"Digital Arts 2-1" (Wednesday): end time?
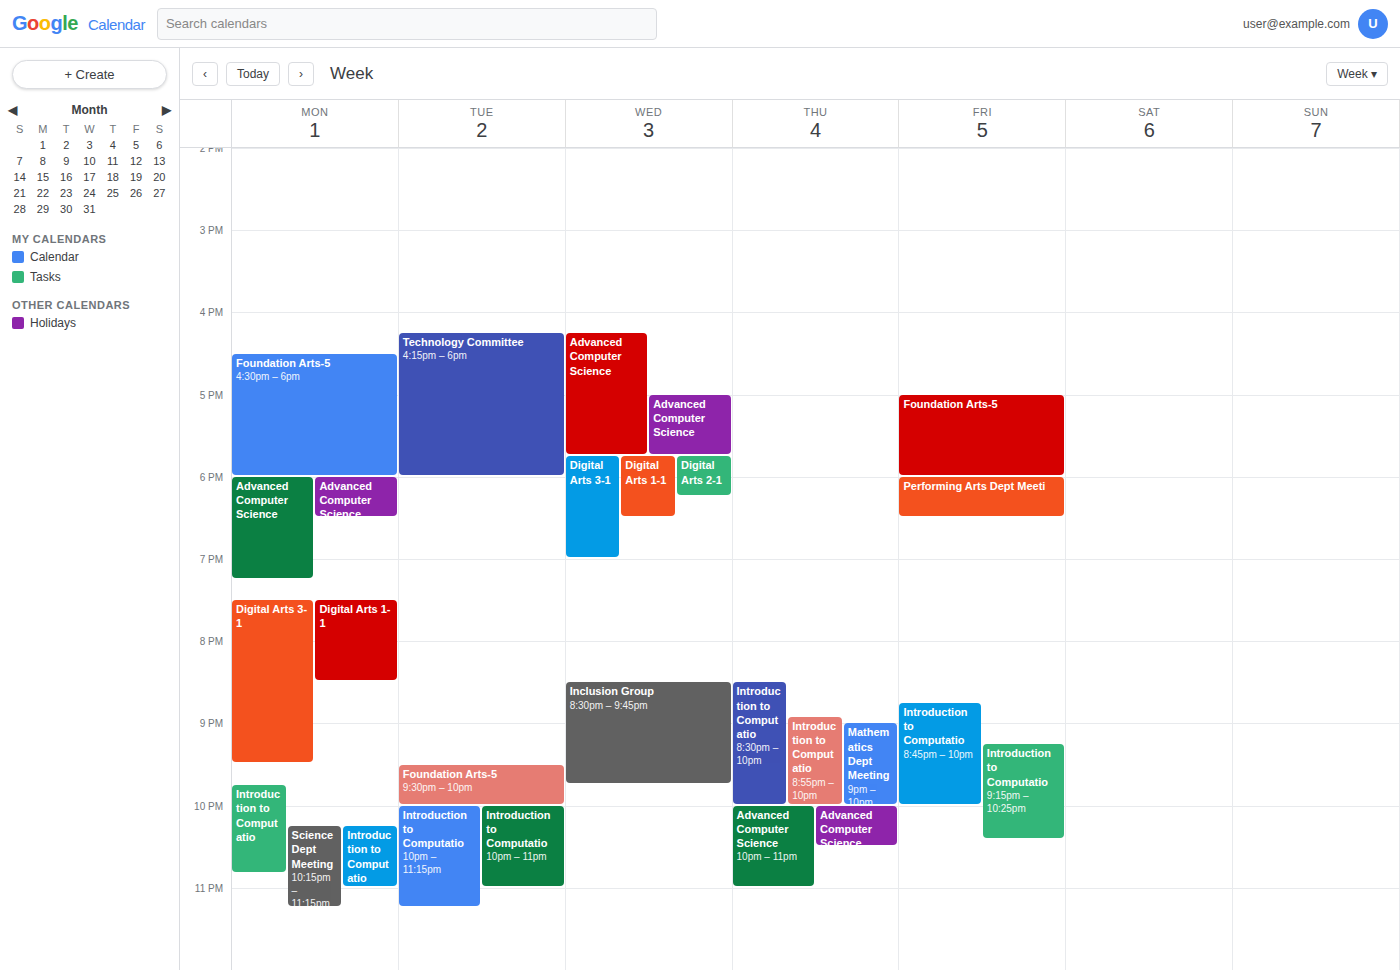
6:15 PM